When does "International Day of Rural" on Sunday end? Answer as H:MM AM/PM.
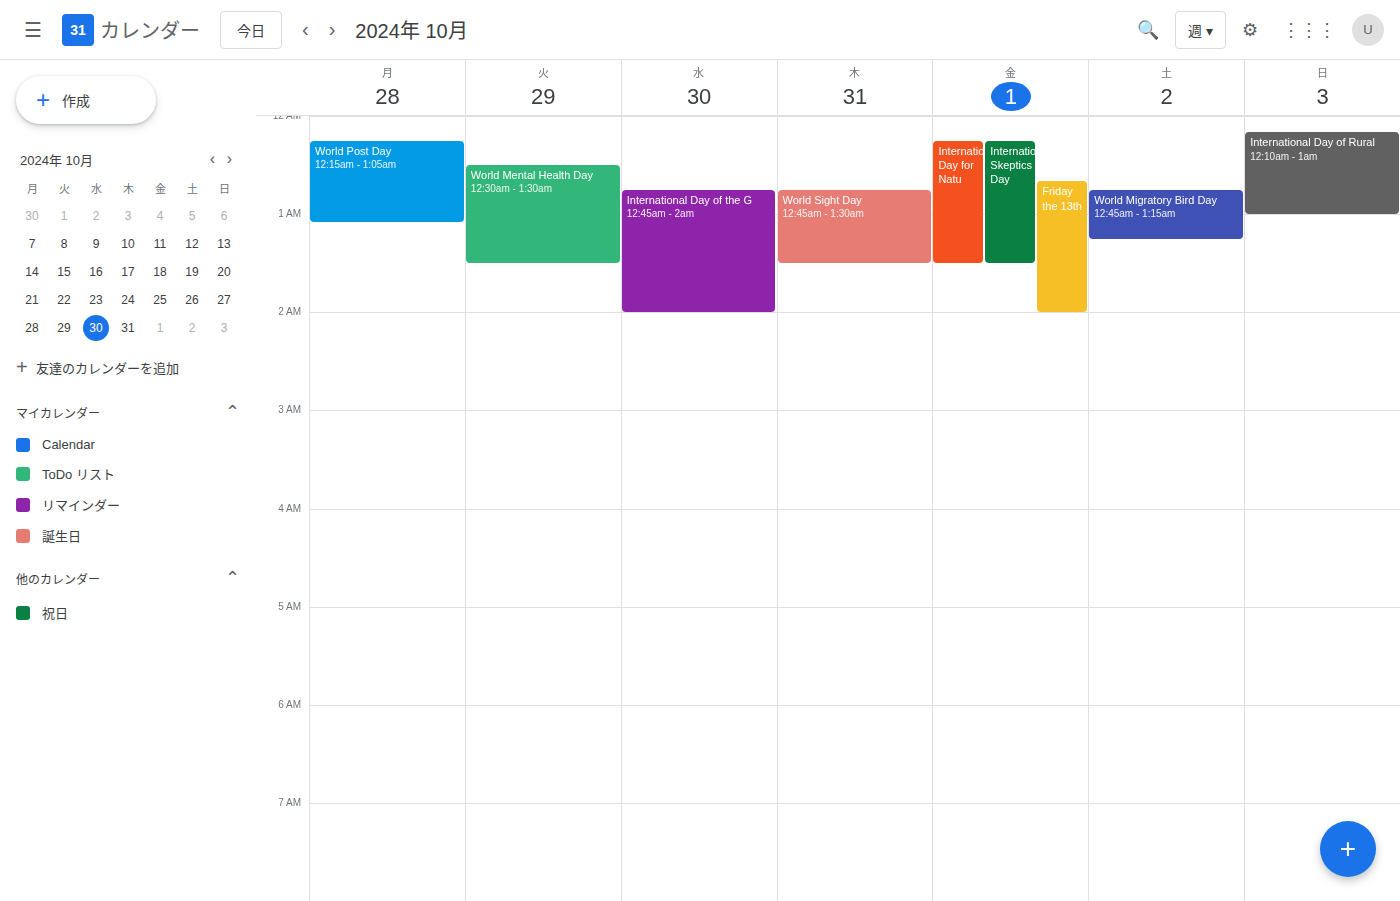
1:00 AM